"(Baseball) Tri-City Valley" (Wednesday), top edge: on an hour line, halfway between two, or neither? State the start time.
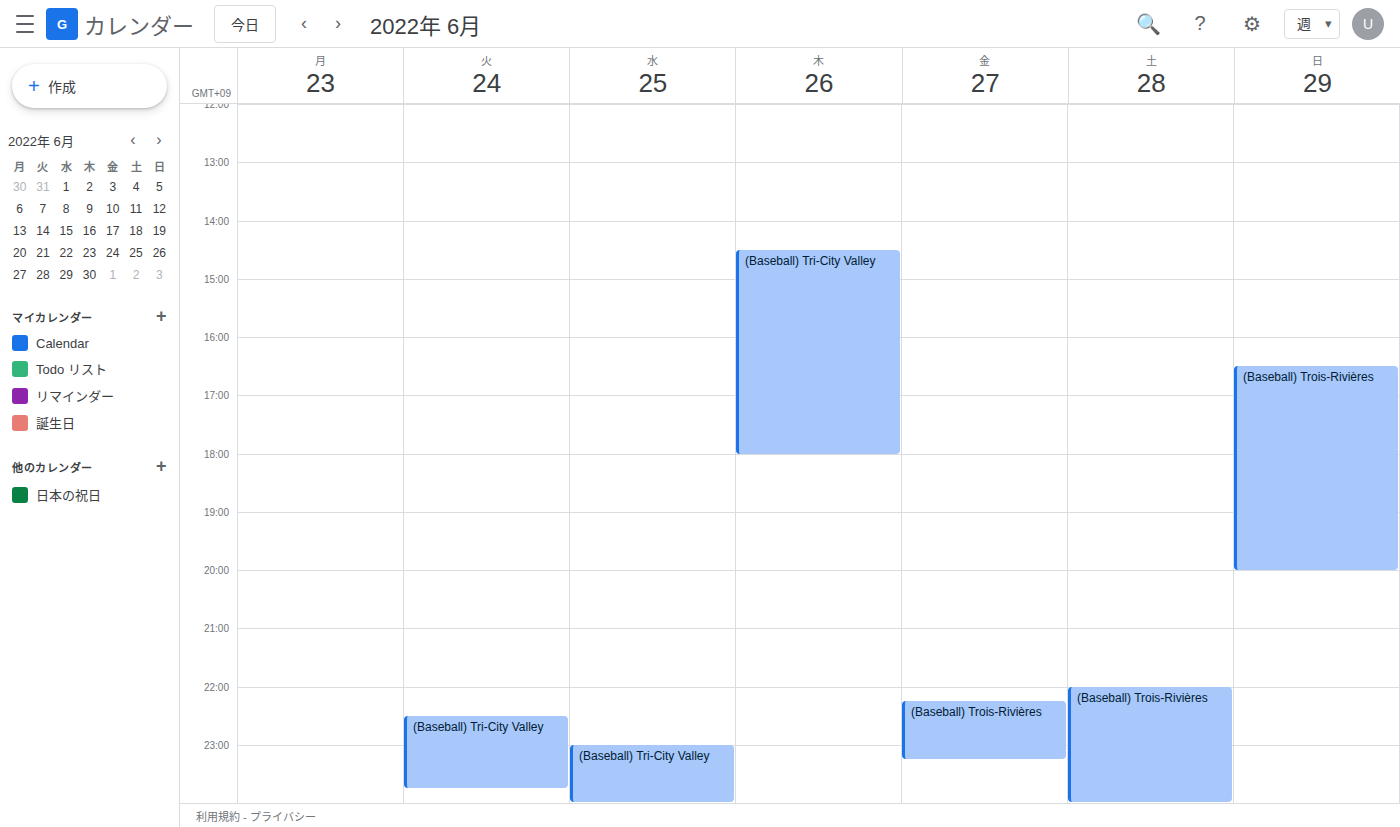
11:00 PM -- exactly on the 11 PM line.